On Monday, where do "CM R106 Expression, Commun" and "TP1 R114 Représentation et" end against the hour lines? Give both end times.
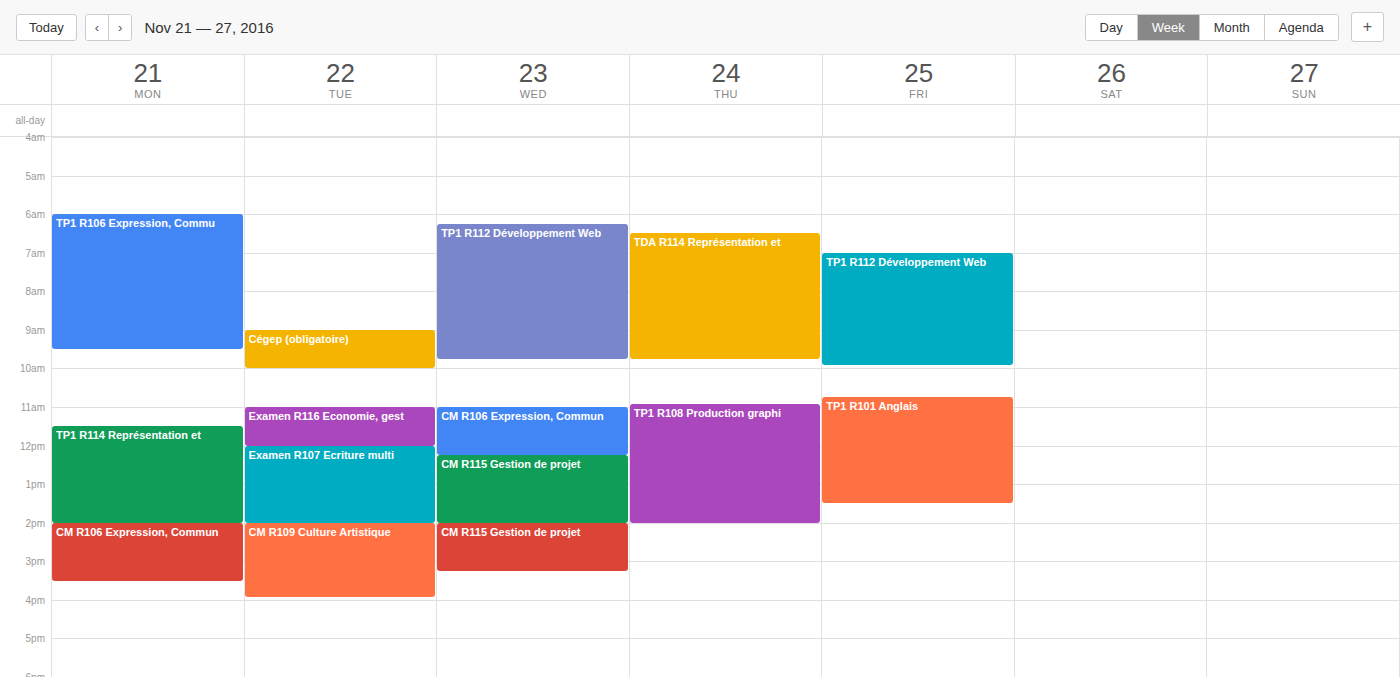
"CM R106 Expression, Commun": 3:30 PM, halfway between the 3 PM and 4 PM lines. "TP1 R114 Représentation et": 2:00 PM, exactly on the 2 PM line.